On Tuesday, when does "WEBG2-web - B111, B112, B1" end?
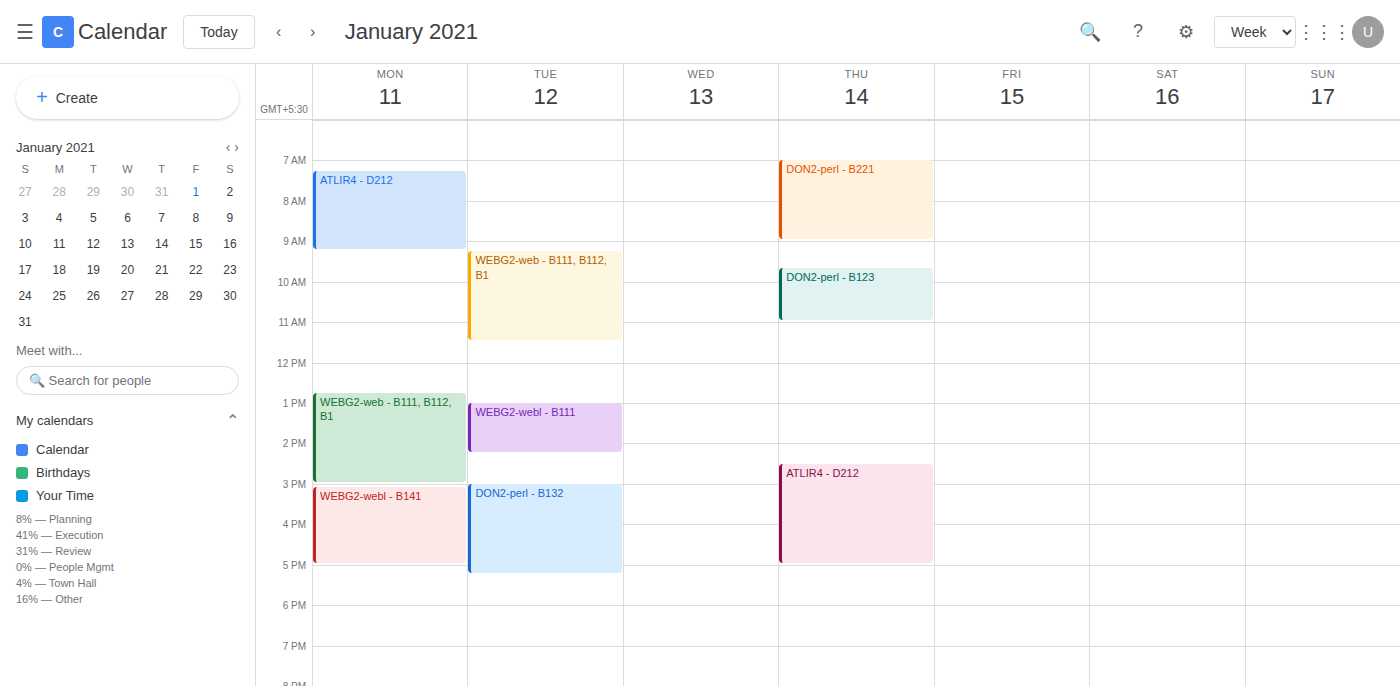
11:30 AM